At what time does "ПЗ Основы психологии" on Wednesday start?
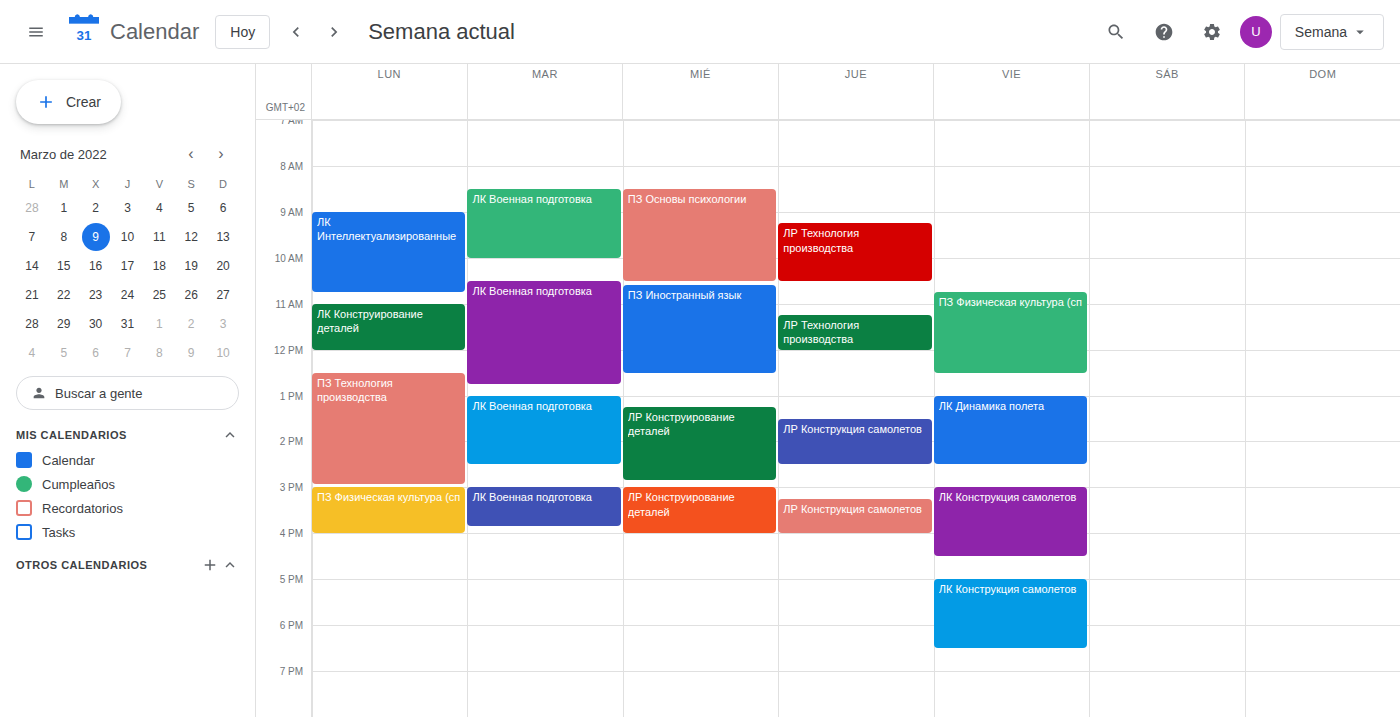
8:30 AM